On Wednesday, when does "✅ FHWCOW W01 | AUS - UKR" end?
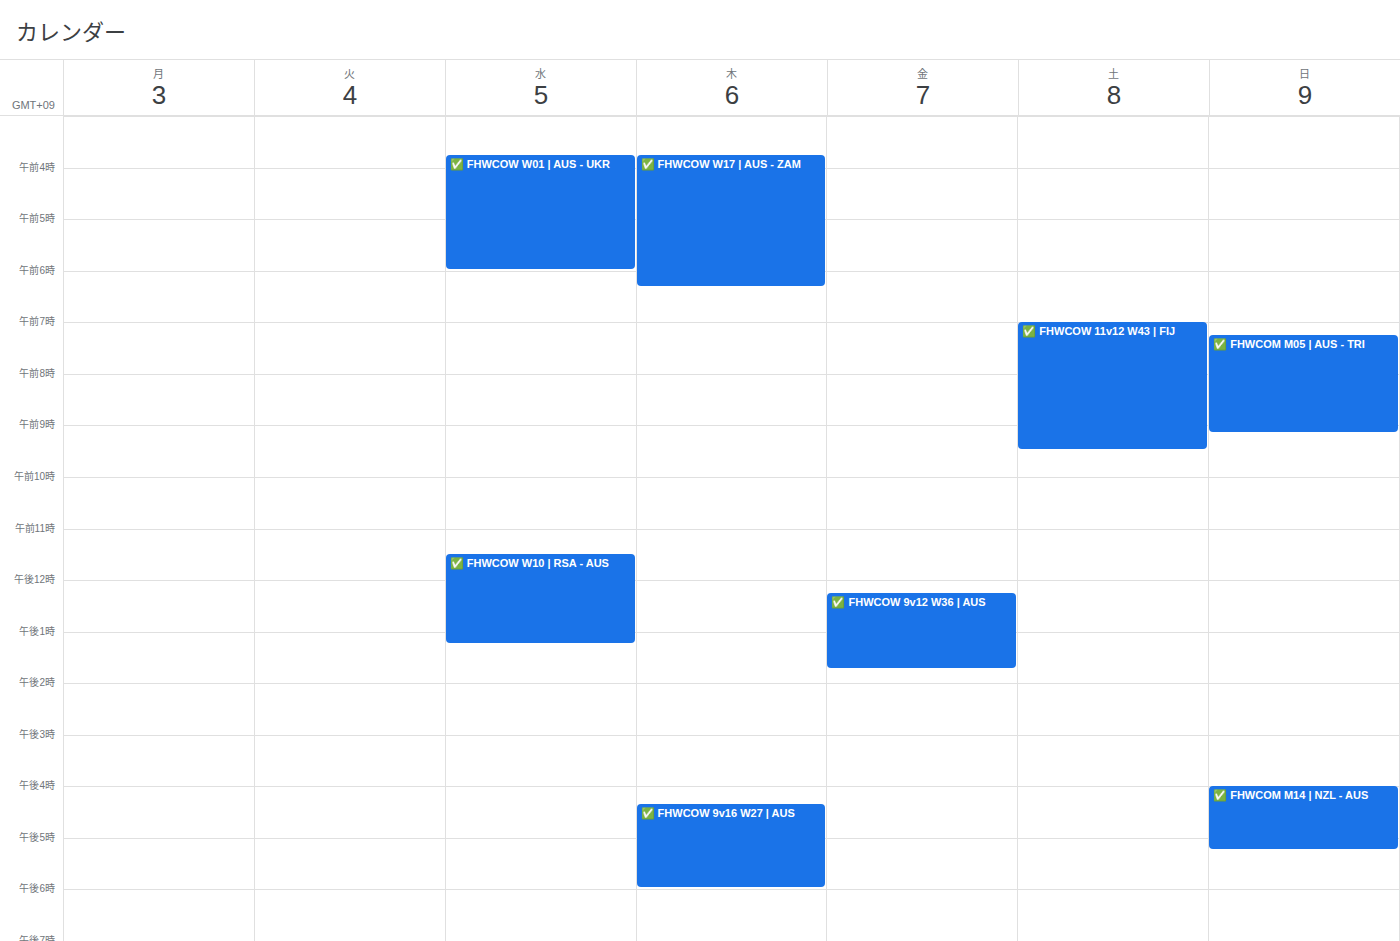
6:00 AM